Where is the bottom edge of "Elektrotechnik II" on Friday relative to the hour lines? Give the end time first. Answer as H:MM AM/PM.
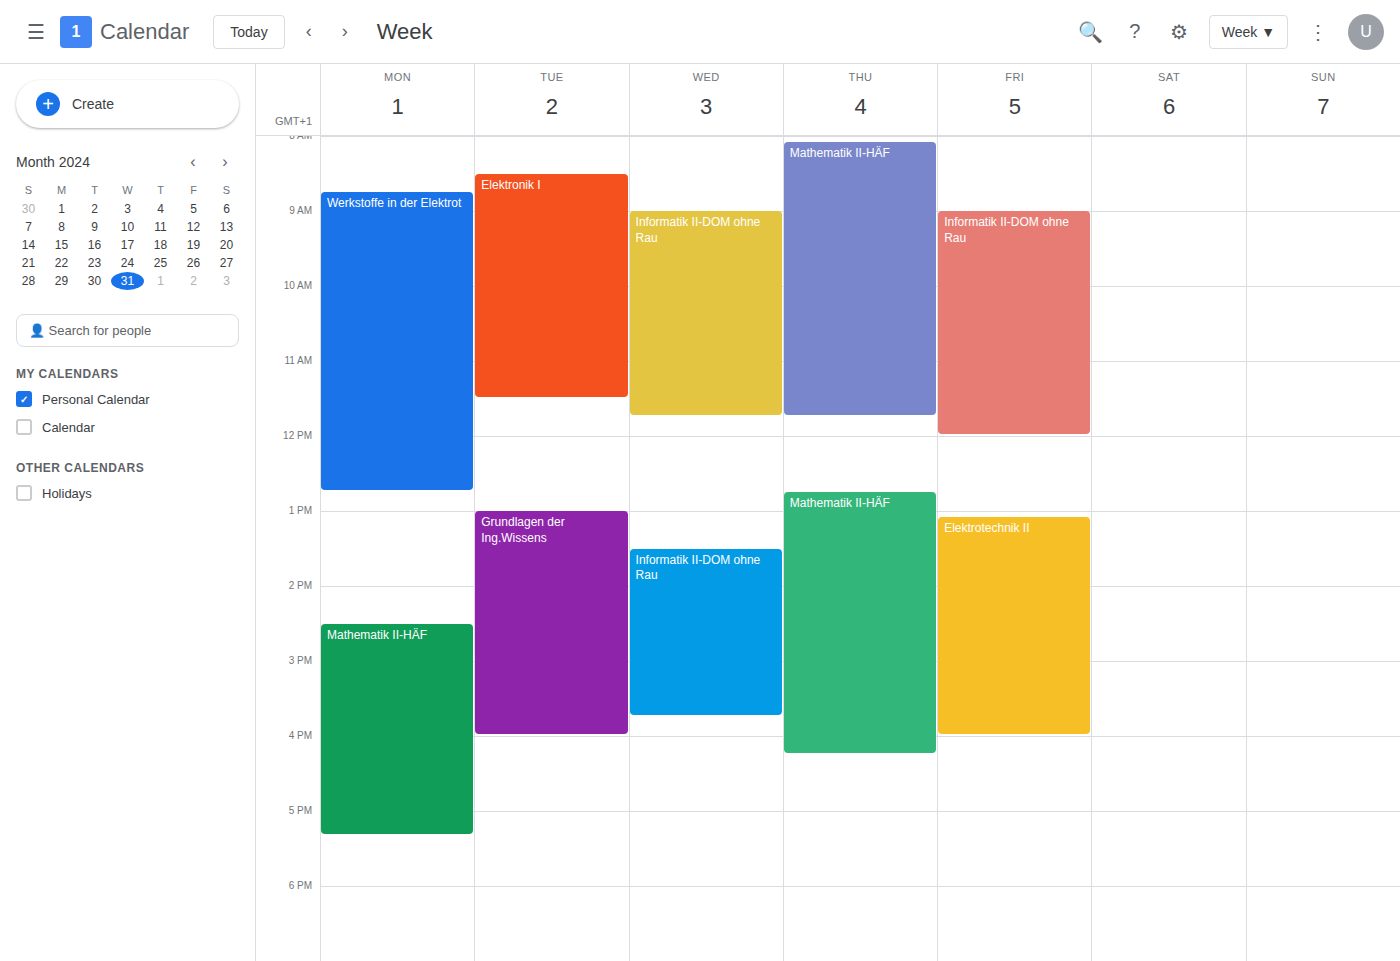
4:00 PM -- exactly on the 4 PM line.